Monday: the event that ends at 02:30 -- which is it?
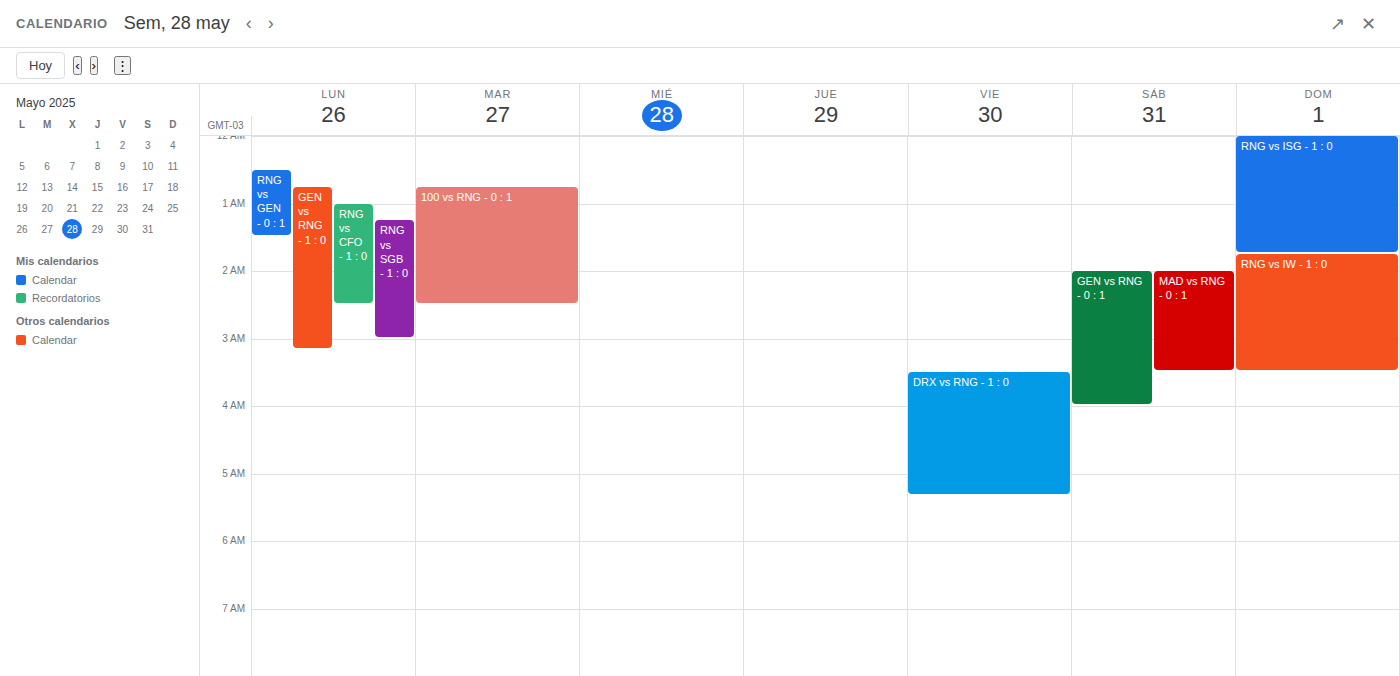
"RNG vs CFO - 1 : 0"